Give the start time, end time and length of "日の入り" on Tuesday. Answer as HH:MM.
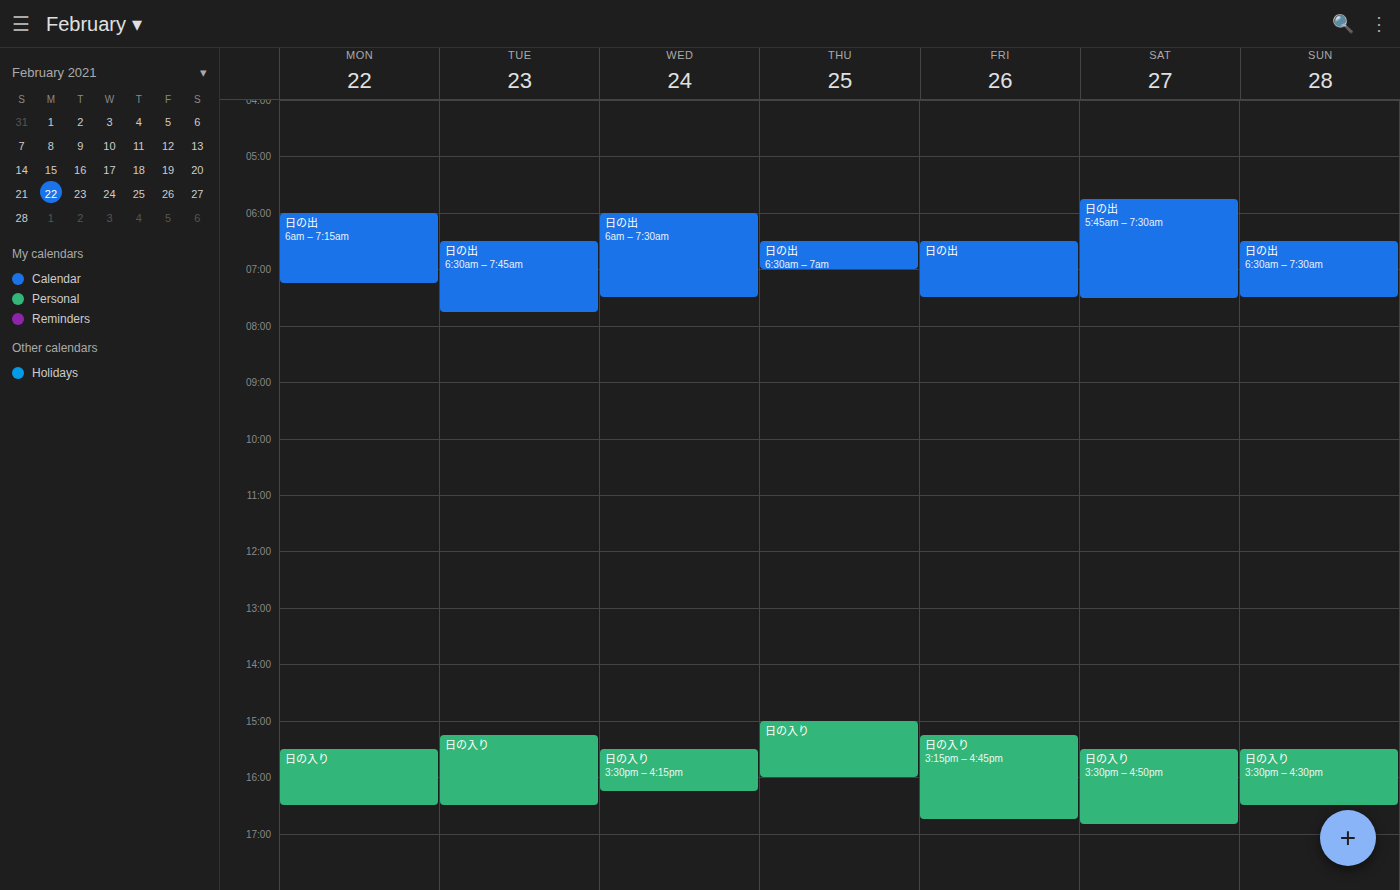
15:15 to 16:30, 1 hour 15 minutes